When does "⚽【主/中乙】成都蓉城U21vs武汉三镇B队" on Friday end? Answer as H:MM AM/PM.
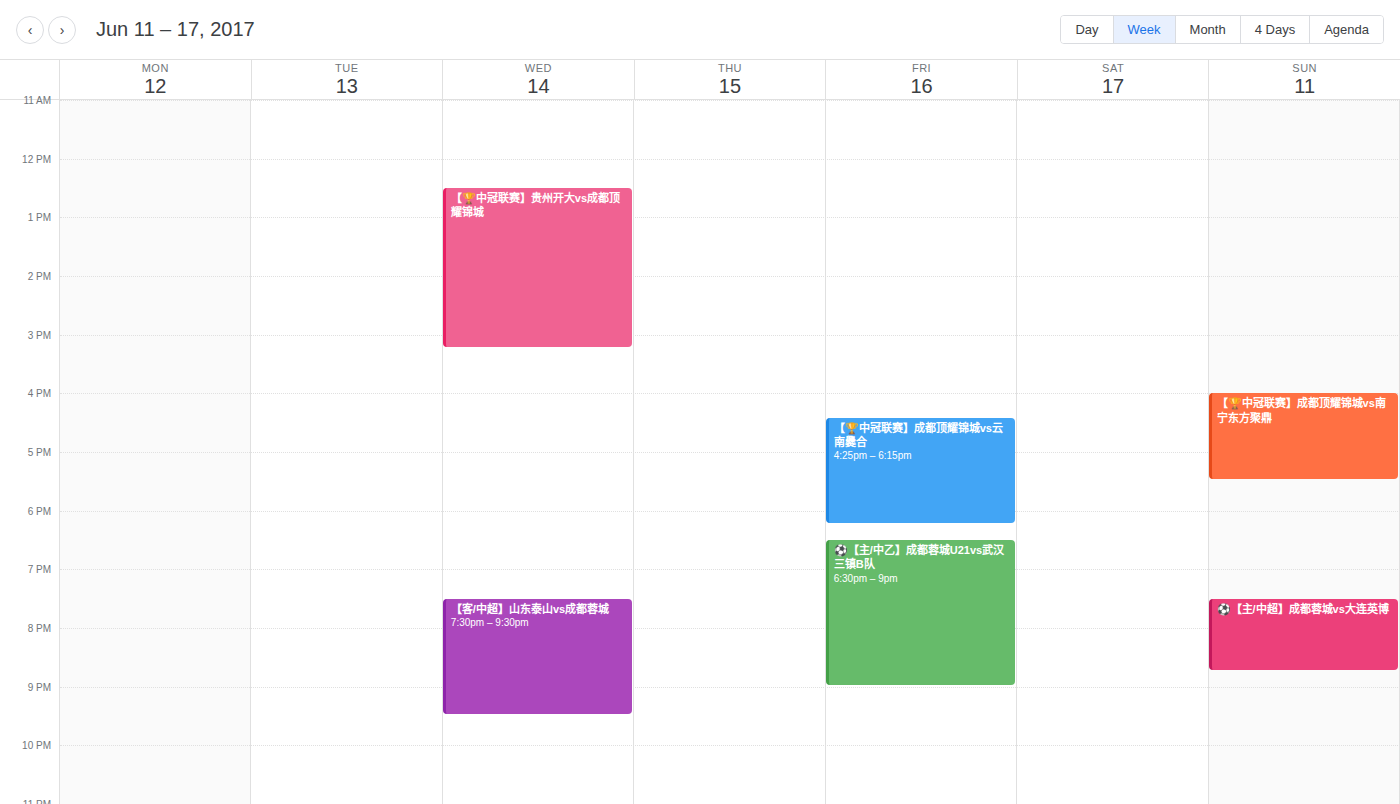
9:00 PM